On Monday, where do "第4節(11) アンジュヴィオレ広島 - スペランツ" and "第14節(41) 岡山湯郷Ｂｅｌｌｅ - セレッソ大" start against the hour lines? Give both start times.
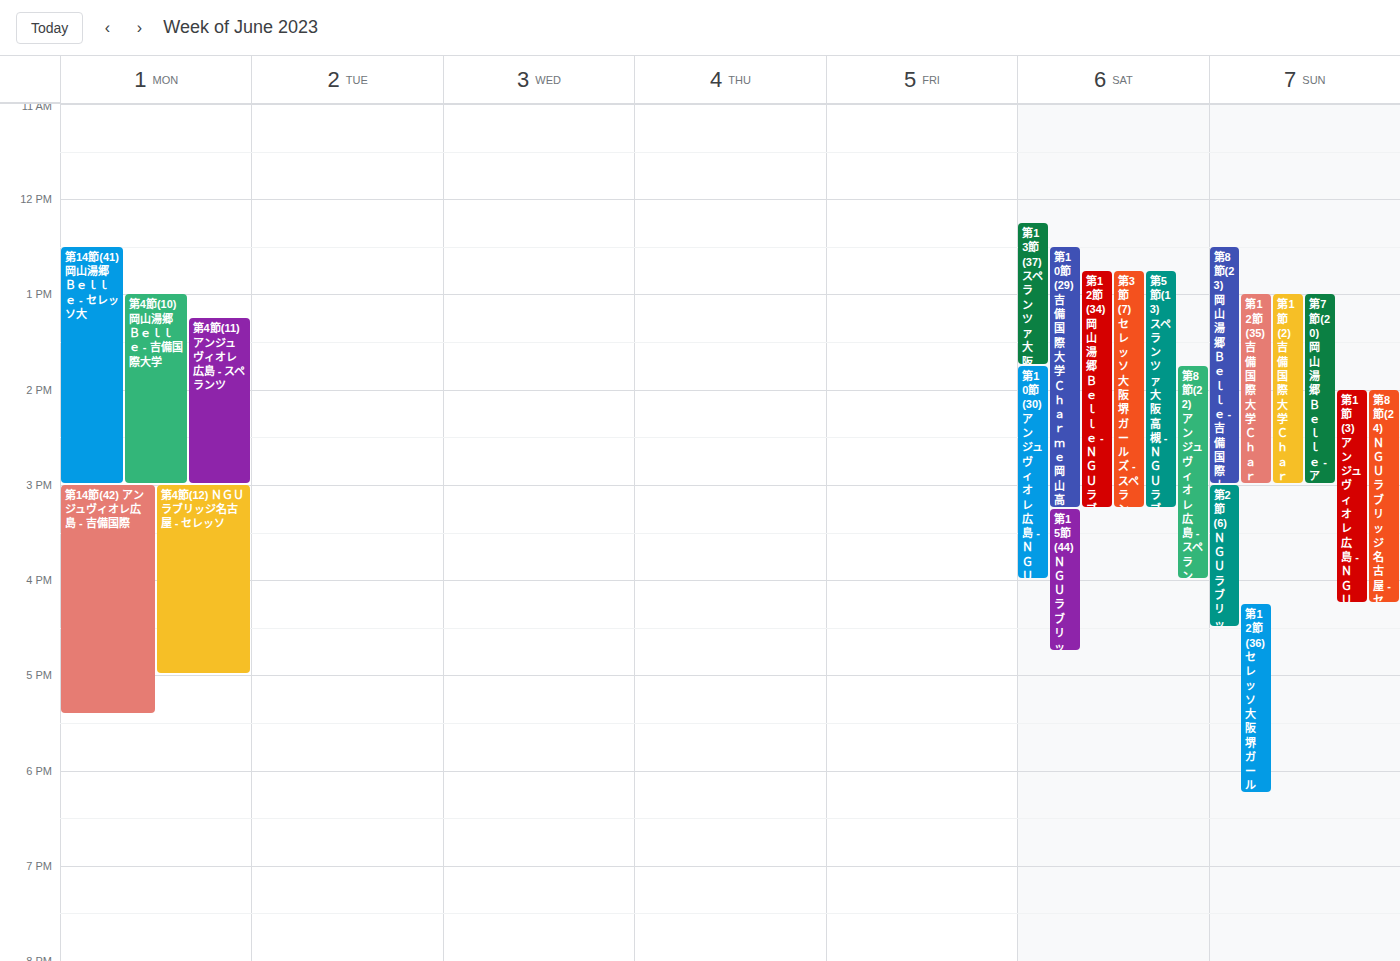
"第4節(11) アンジュヴィオレ広島 - スペランツ": 1:15 PM, neither: a quarter of the way from the 1 PM line to the 2 PM line. "第14節(41) 岡山湯郷Ｂｅｌｌｅ - セレッソ大": 12:30 PM, halfway between the 12 PM and 1 PM lines.